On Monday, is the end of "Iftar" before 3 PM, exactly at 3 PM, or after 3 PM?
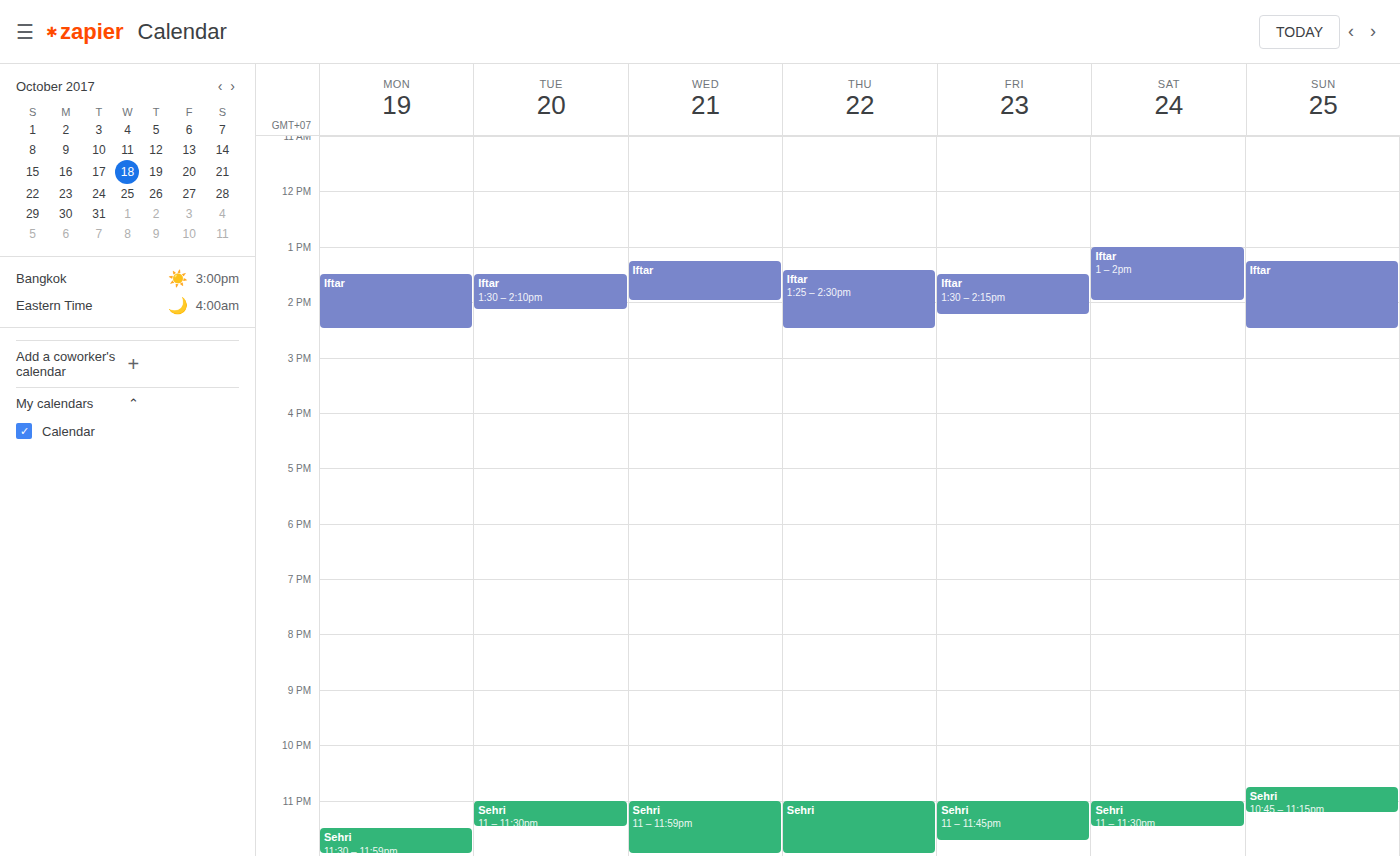
2:30 PM -- before 3 PM, 30 minutes above the 3 PM line.